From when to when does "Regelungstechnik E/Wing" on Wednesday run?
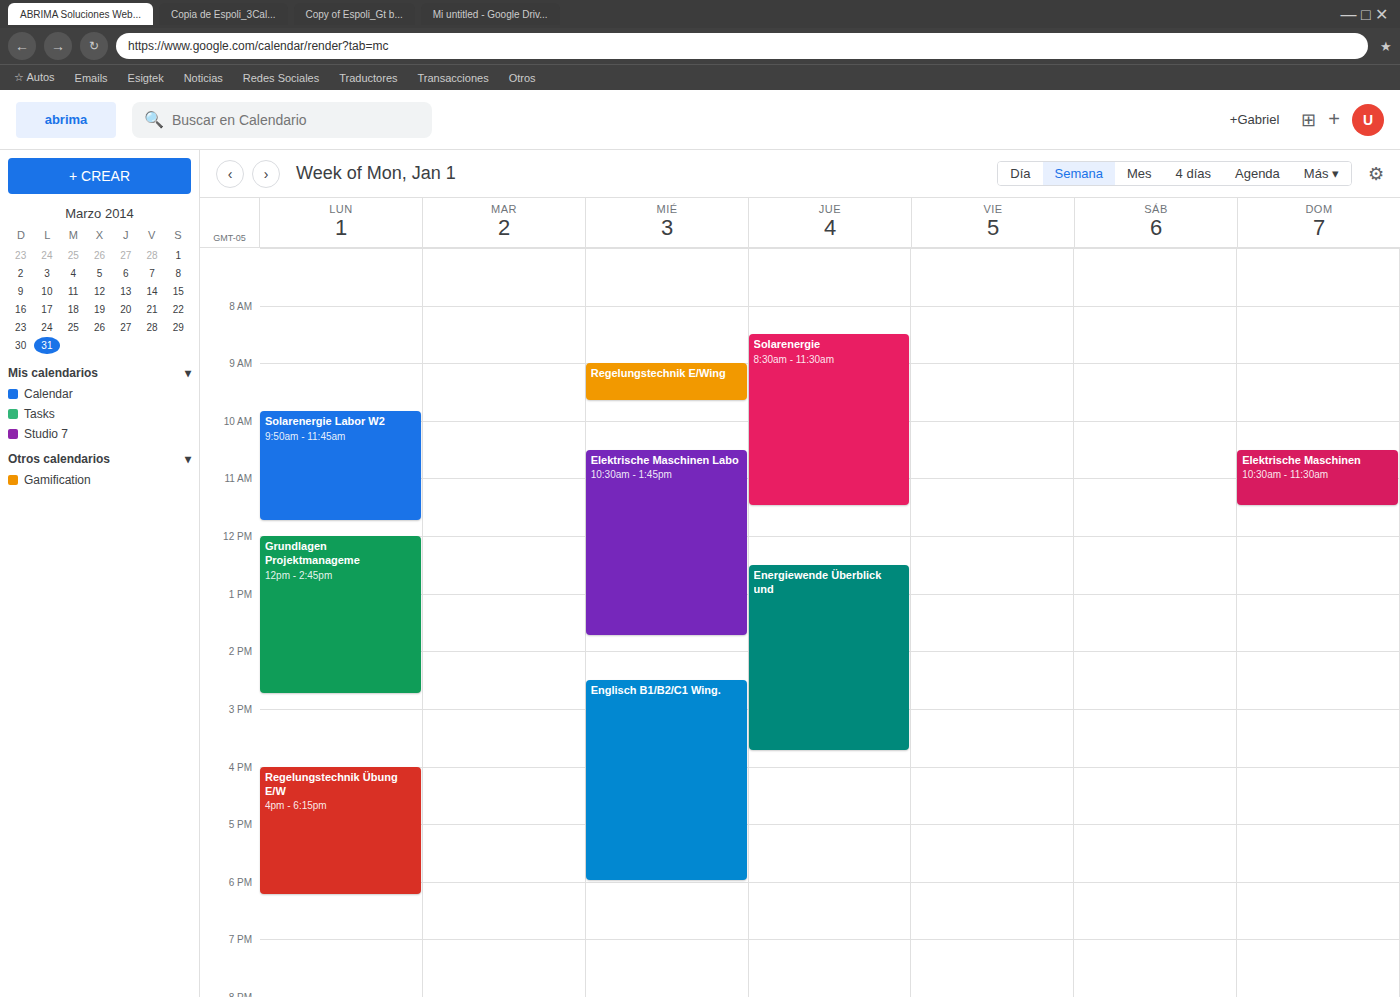
9:00 AM to 9:40 AM